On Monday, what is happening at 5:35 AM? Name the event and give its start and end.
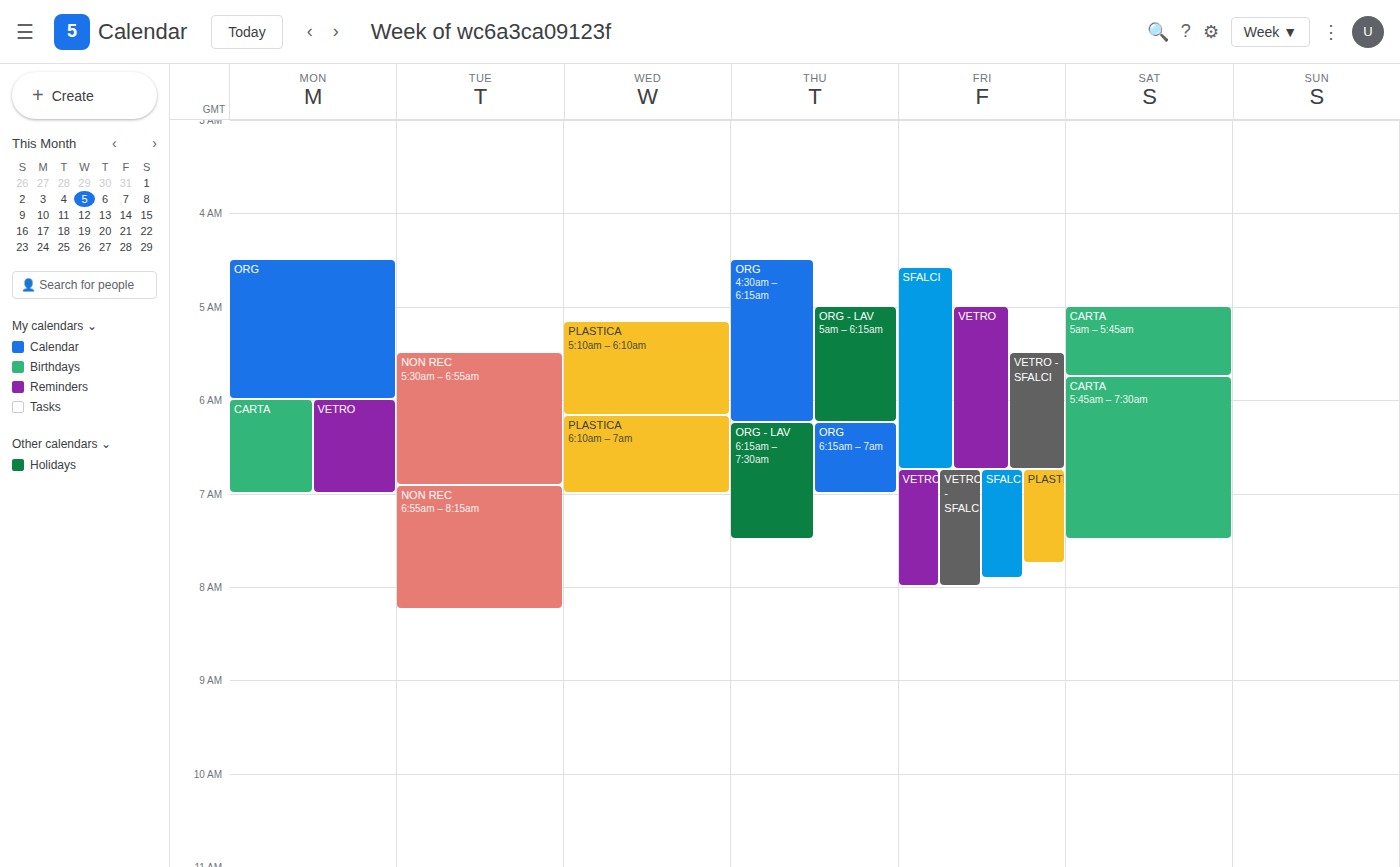
"ORG", 4:30 AM to 6:00 AM